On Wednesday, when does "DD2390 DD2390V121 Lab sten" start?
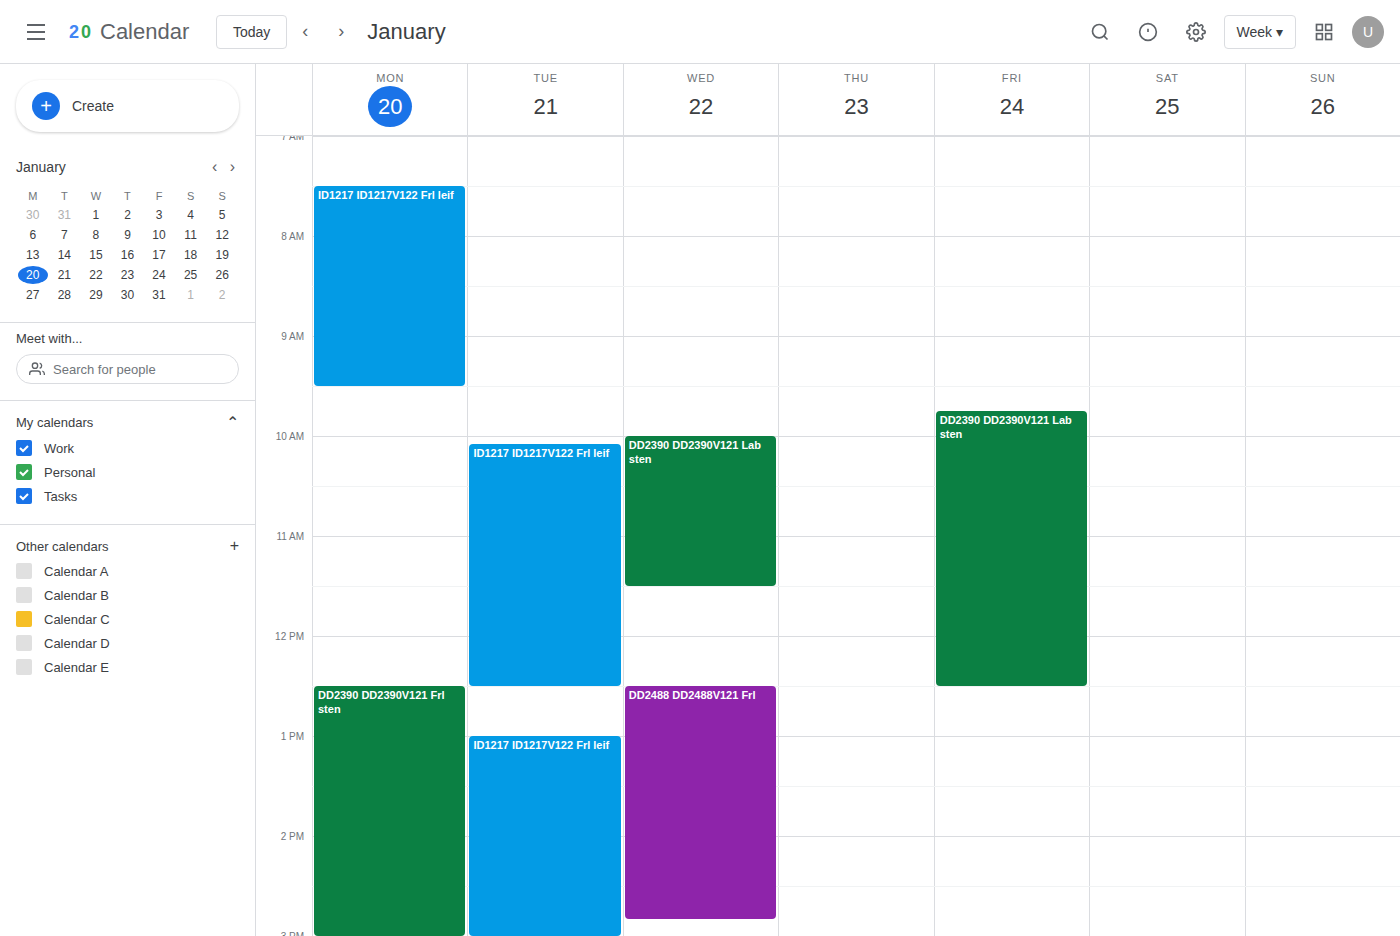
10:00